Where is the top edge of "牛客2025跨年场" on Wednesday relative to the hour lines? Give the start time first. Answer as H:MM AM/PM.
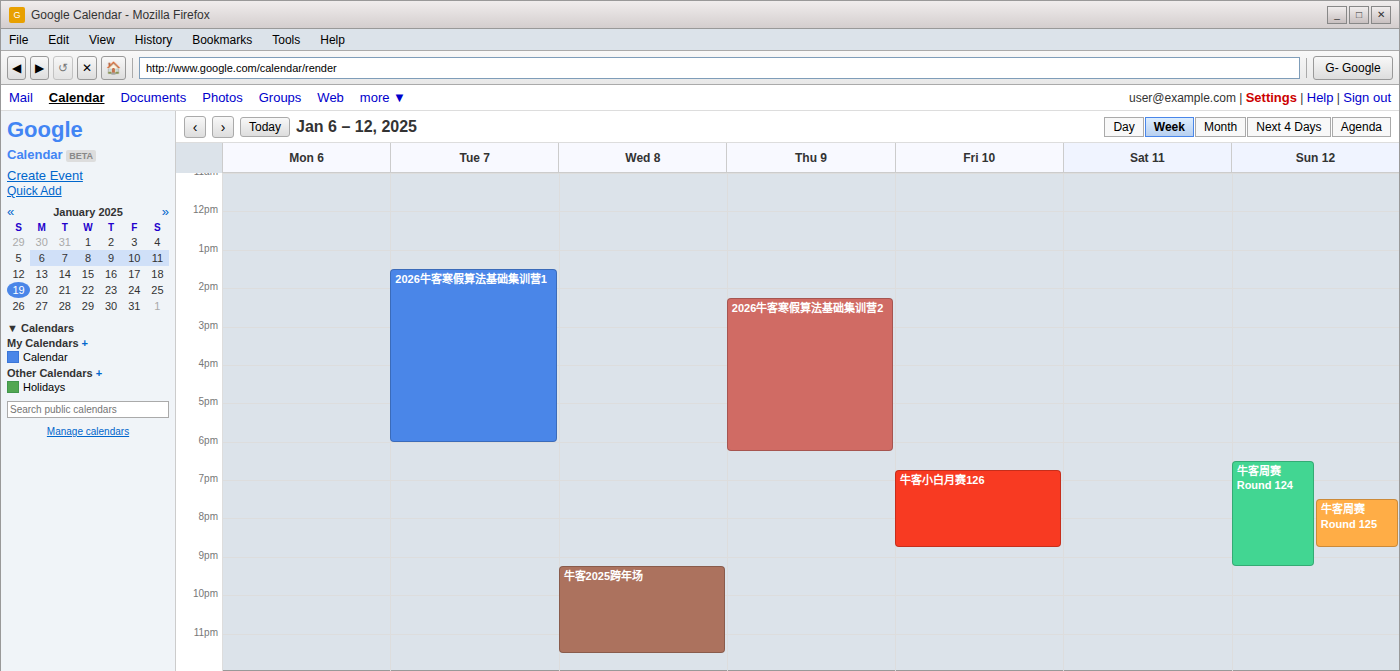
9:15 PM -- neither: a quarter of the way from the 9 PM line to the 10 PM line.